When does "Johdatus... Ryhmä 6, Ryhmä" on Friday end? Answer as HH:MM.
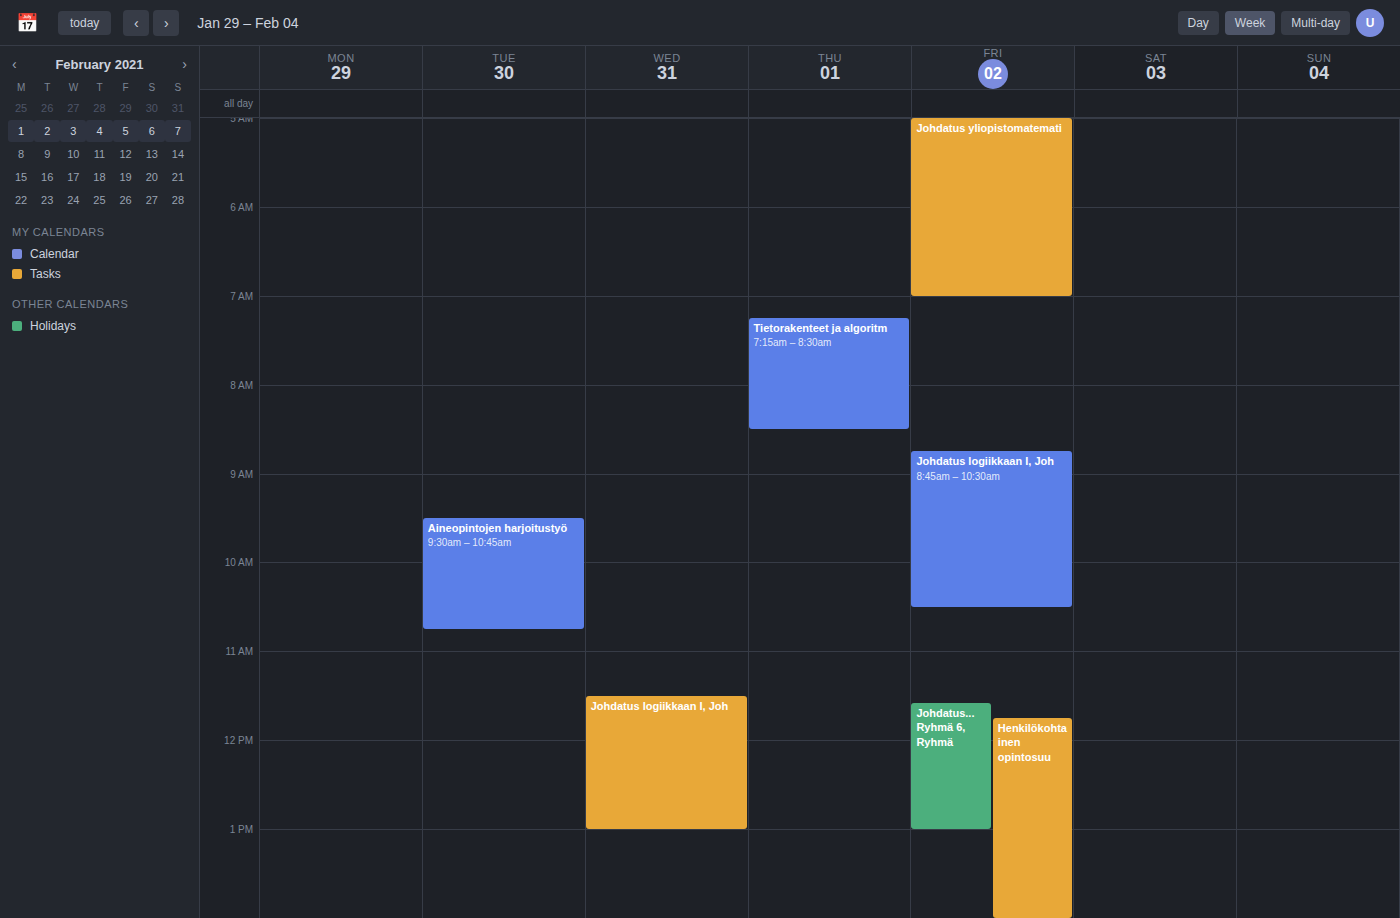
13:00